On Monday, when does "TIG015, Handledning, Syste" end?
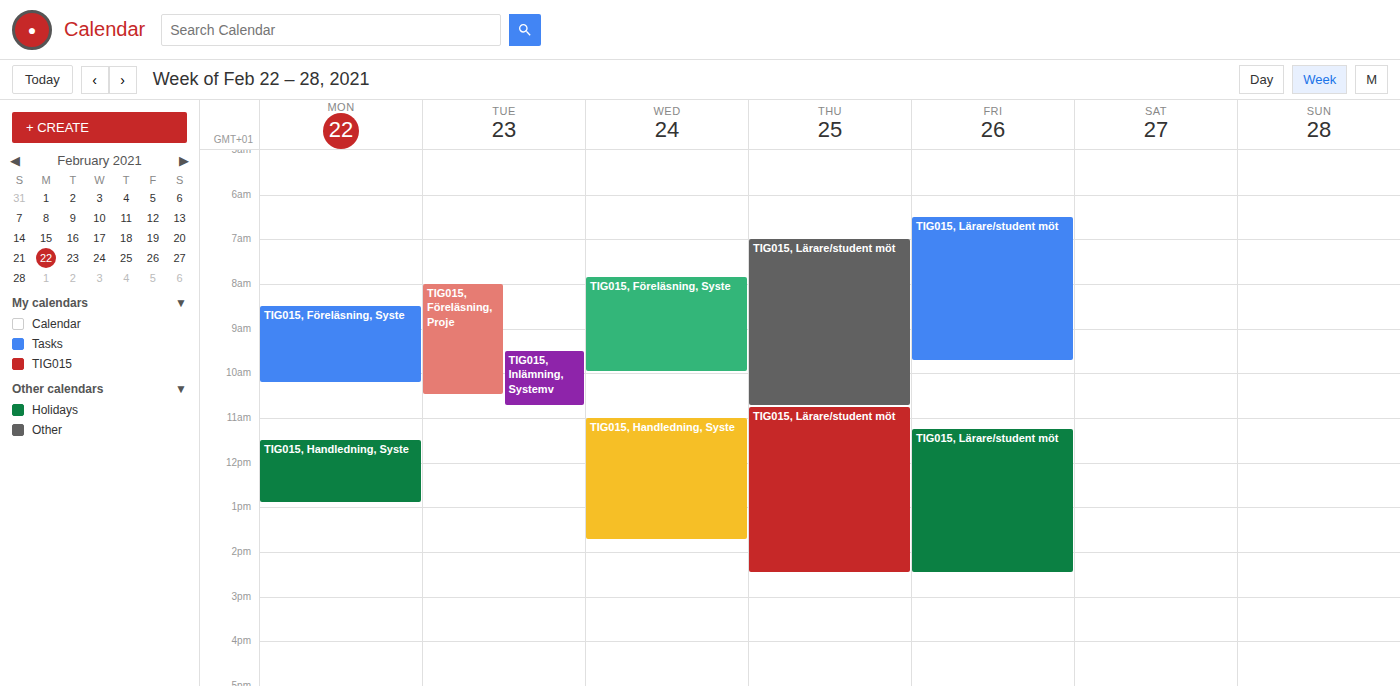
12:55 PM